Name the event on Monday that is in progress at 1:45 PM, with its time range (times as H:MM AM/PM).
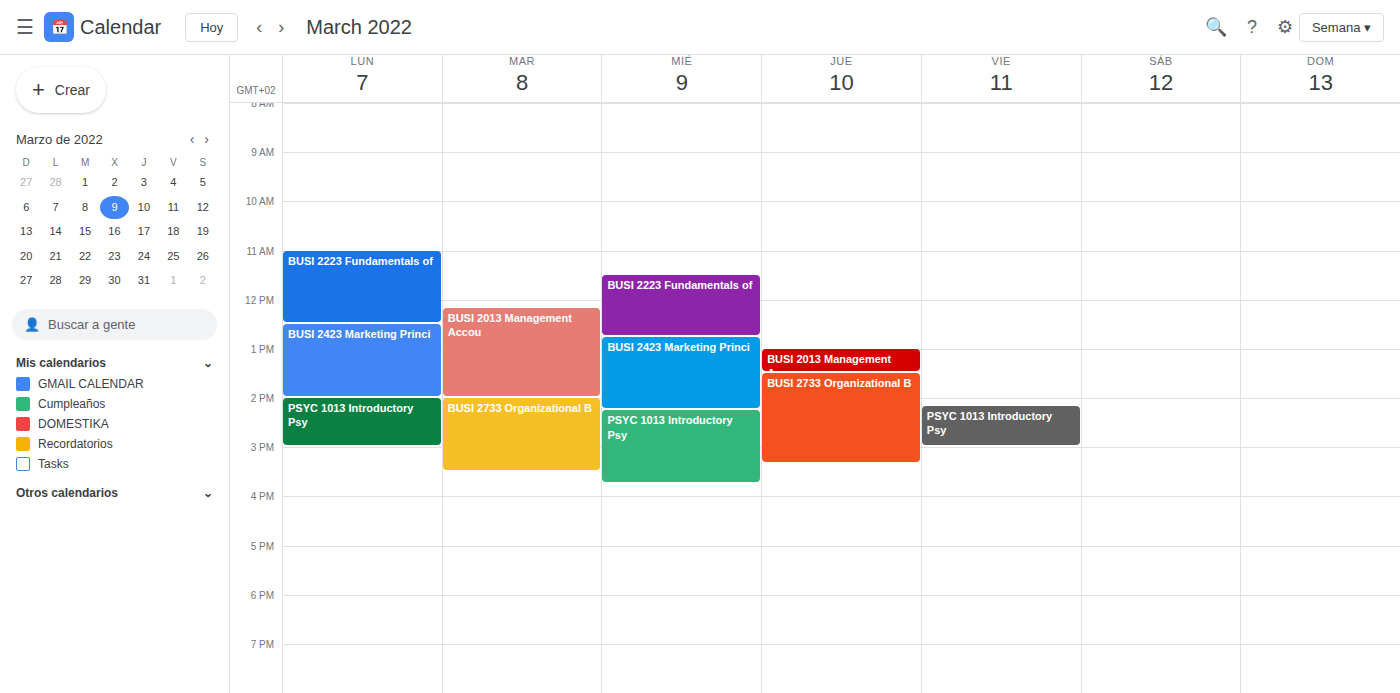
"BUSI 2423 Marketing Princi", 12:30 PM to 2:00 PM